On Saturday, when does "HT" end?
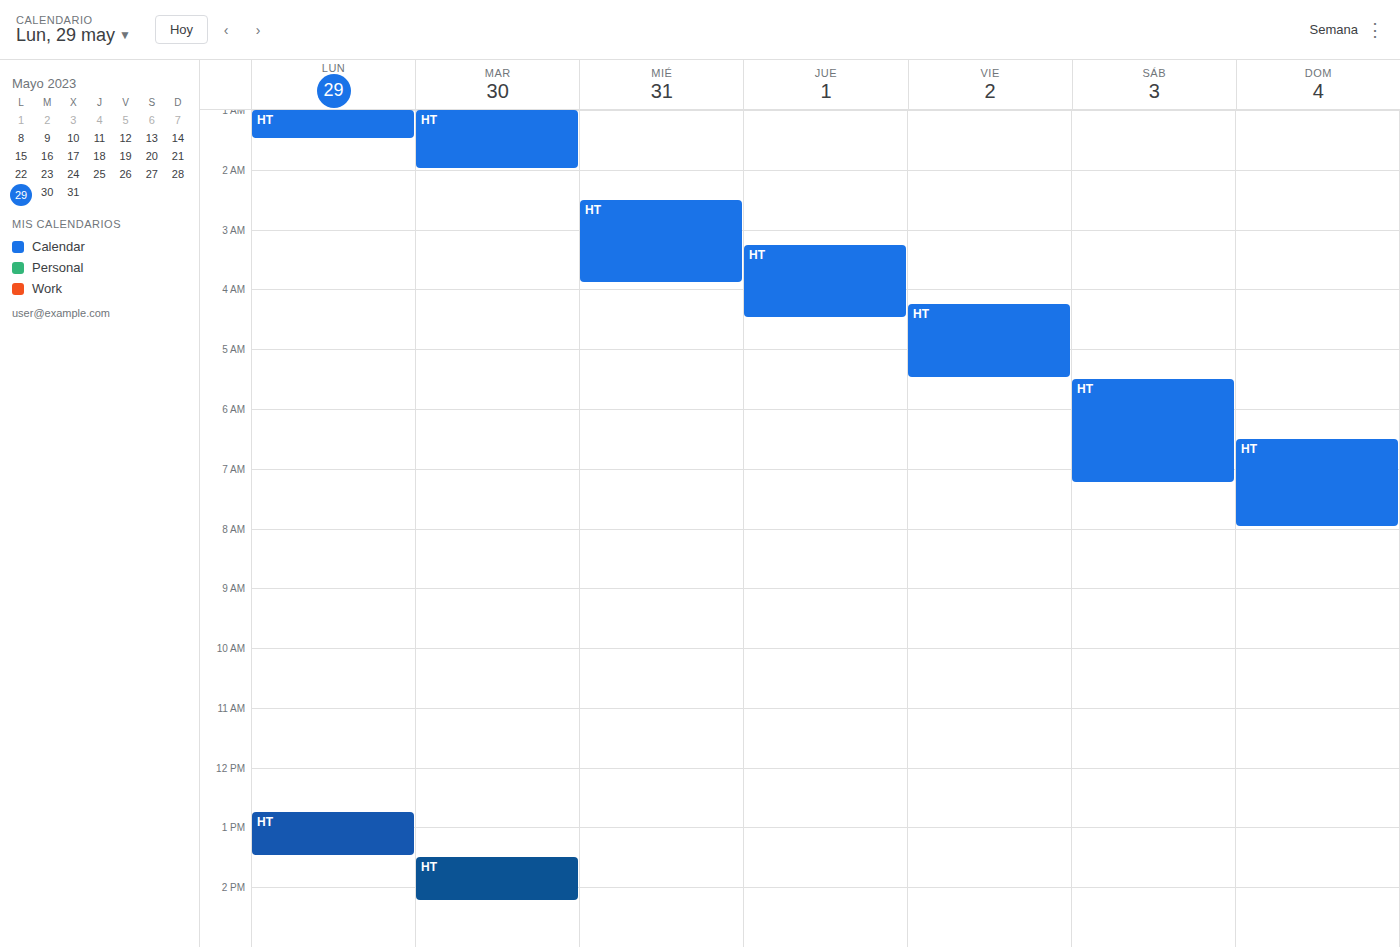
07:15